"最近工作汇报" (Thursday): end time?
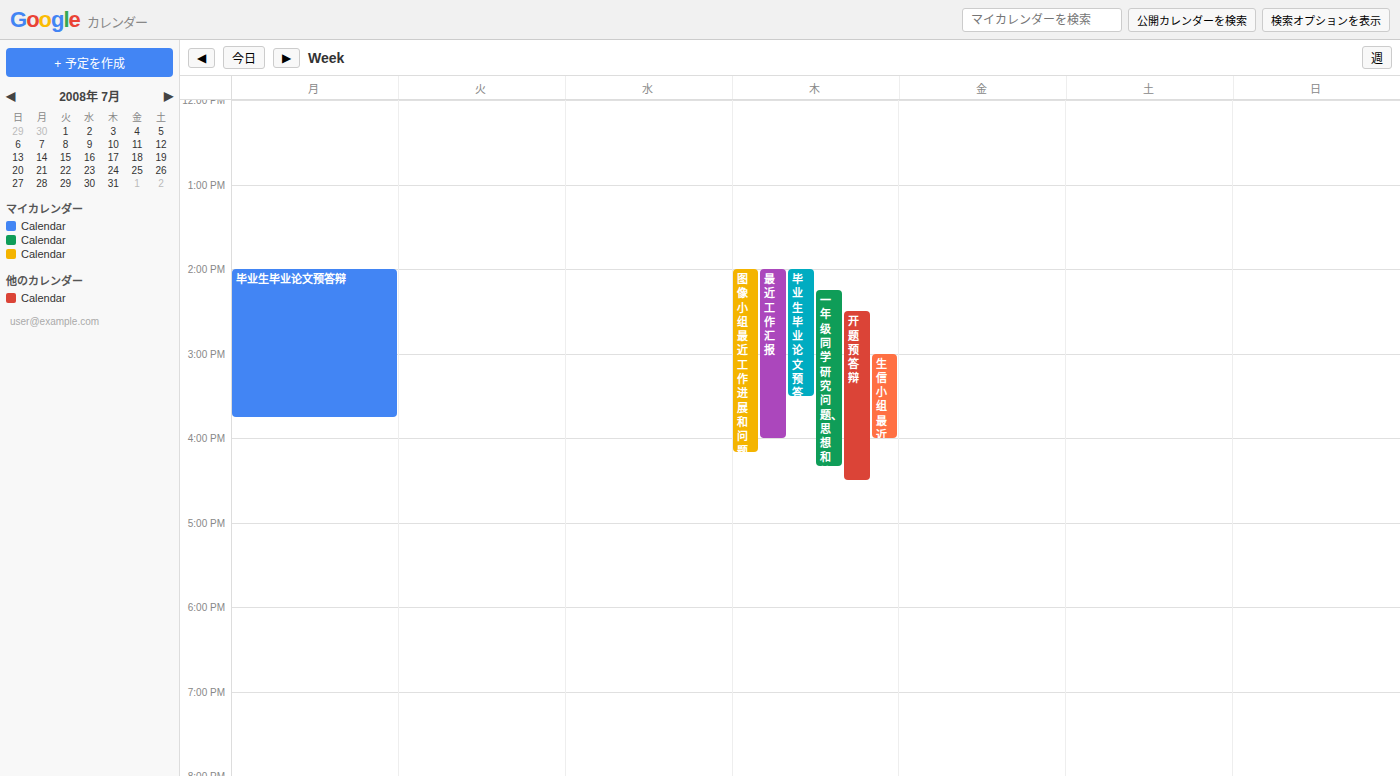
4:00 PM